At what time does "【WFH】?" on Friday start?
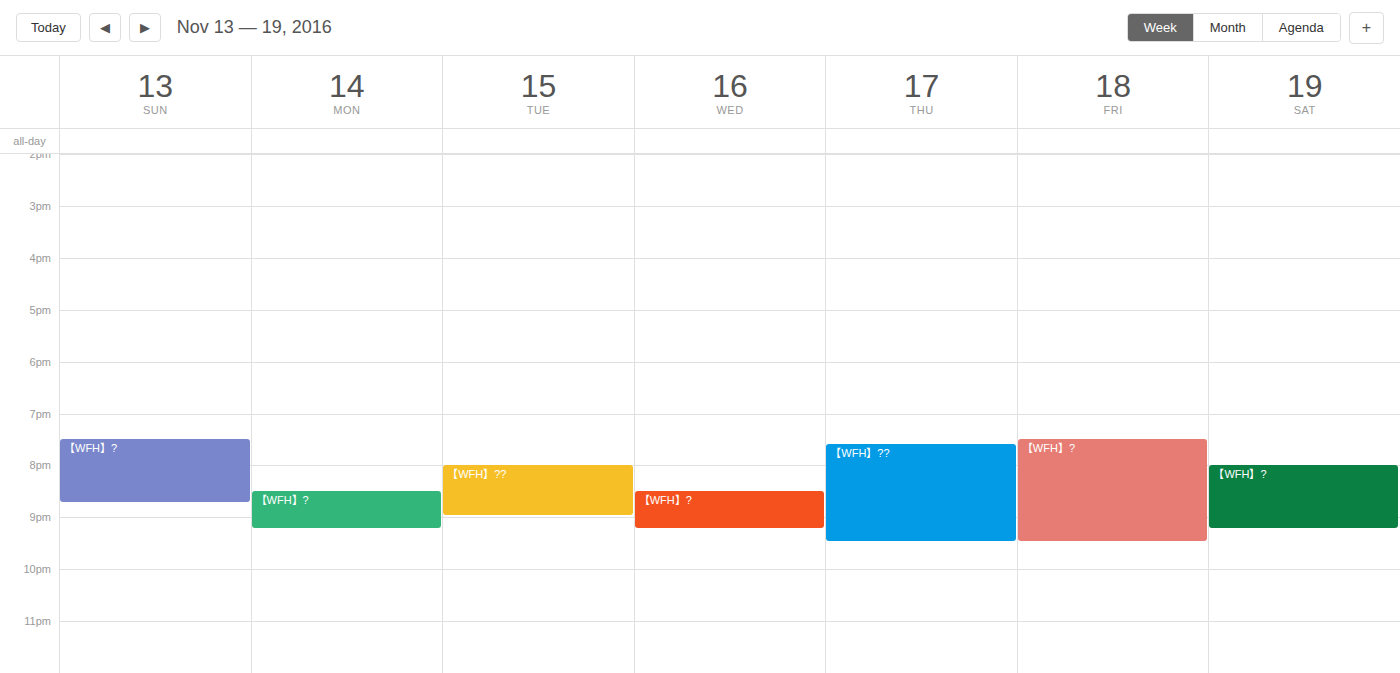
7:30 PM